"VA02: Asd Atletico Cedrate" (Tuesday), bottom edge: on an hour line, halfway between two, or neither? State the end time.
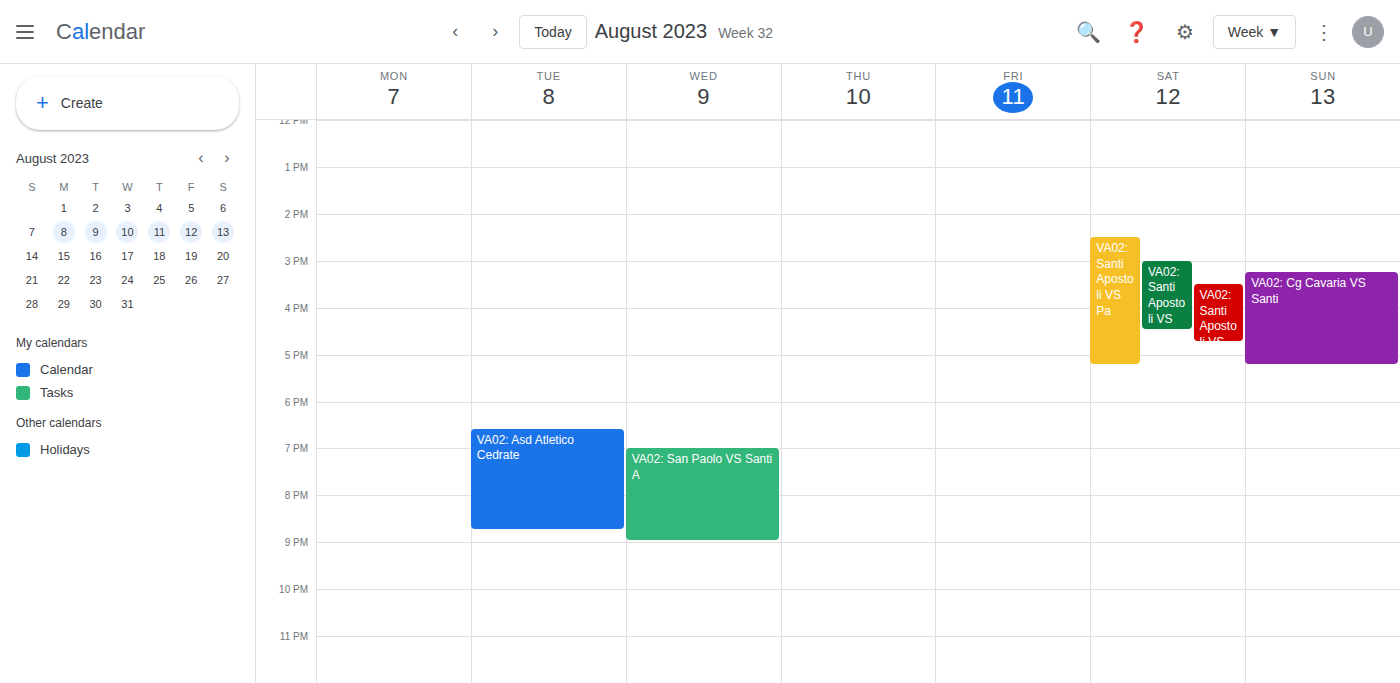
8:45 PM -- neither: three quarters of the way from the 8 PM line to the 9 PM line.